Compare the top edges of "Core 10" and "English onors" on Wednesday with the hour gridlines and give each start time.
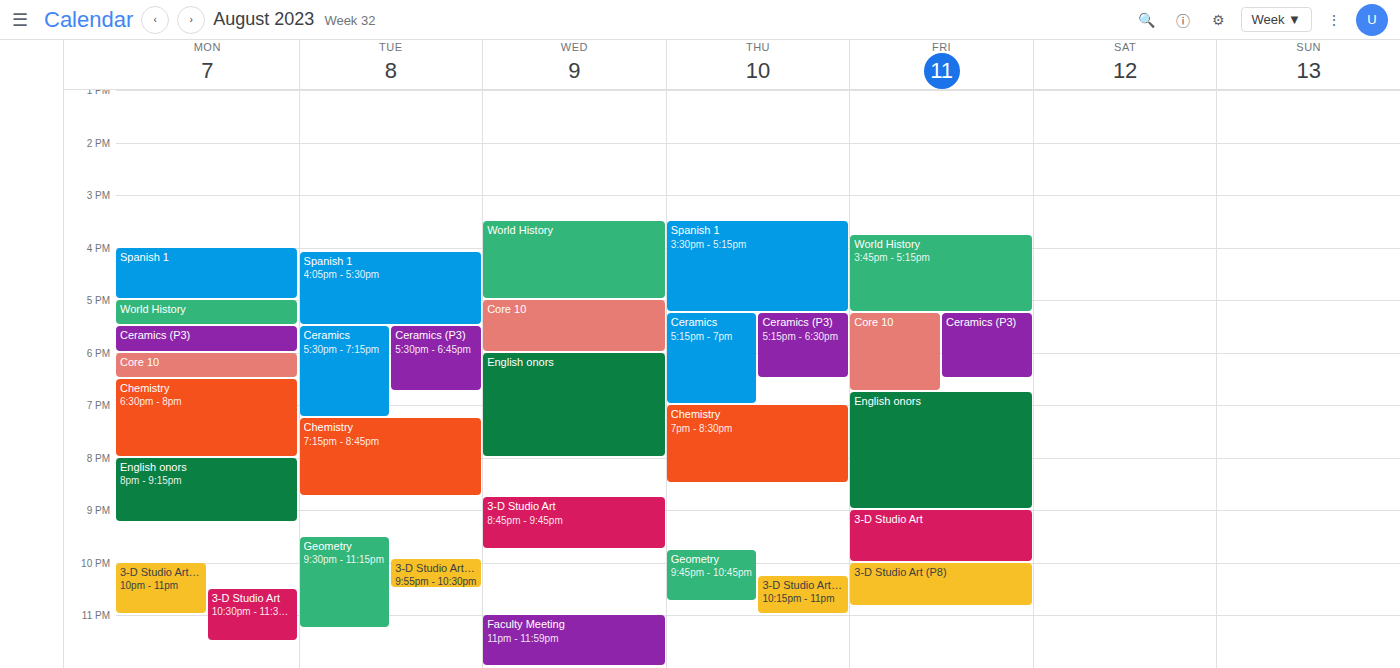
"Core 10": 5:00 PM, exactly on the 5 PM line. "English onors": 6:00 PM, exactly on the 6 PM line.